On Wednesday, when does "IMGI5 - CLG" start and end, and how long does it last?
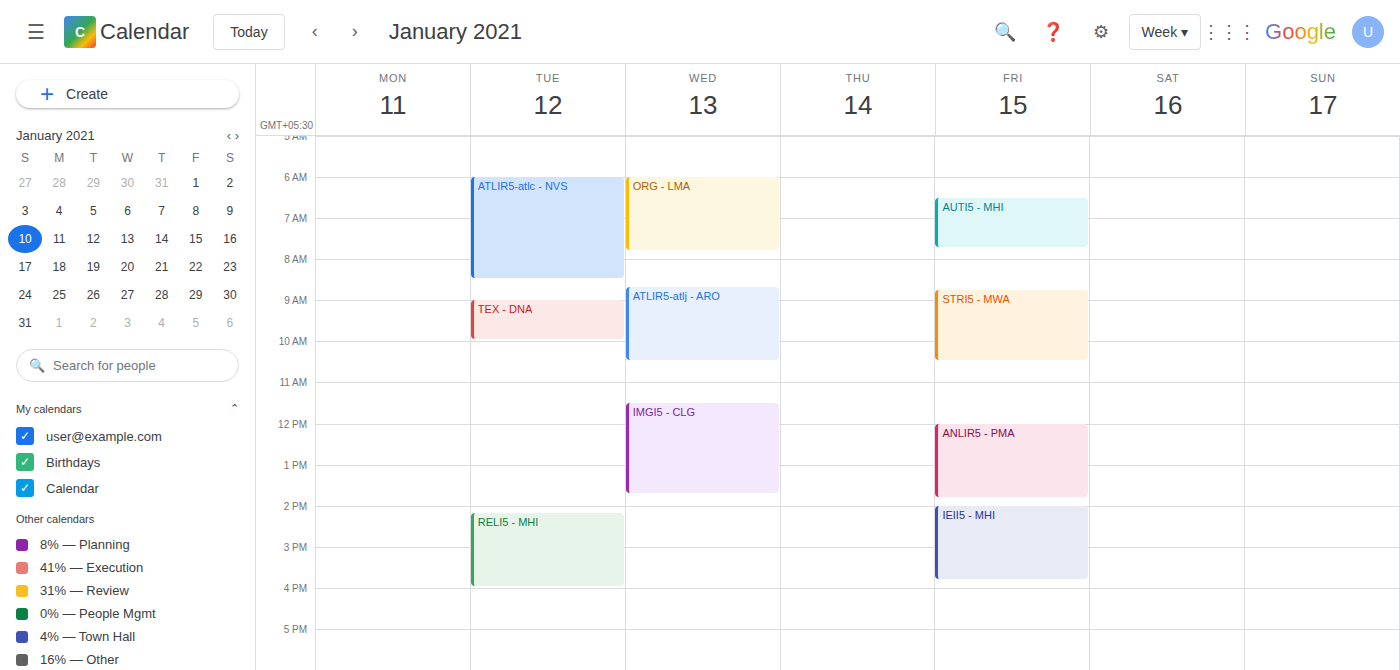
11:30 AM to 1:45 PM, 2 hours 15 minutes